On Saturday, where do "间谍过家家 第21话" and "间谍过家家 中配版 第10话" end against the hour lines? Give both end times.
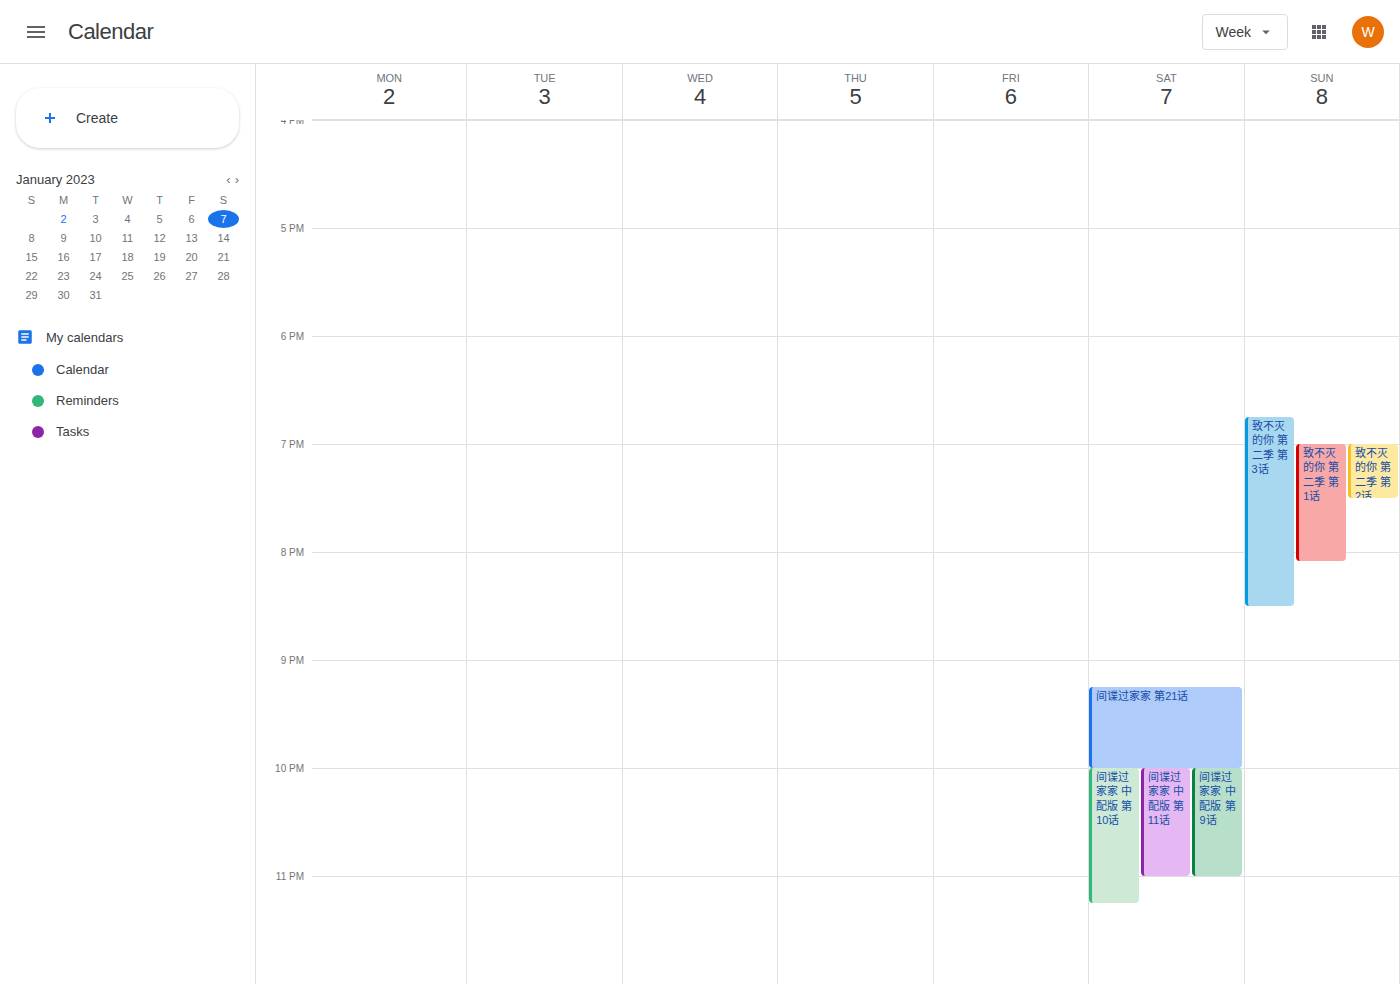
"间谍过家家 第21话": 10:00 PM, exactly on the 10 PM line. "间谍过家家 中配版 第10话": 11:15 PM, neither: a quarter of the way from the 11 PM line to the 12 AM line.